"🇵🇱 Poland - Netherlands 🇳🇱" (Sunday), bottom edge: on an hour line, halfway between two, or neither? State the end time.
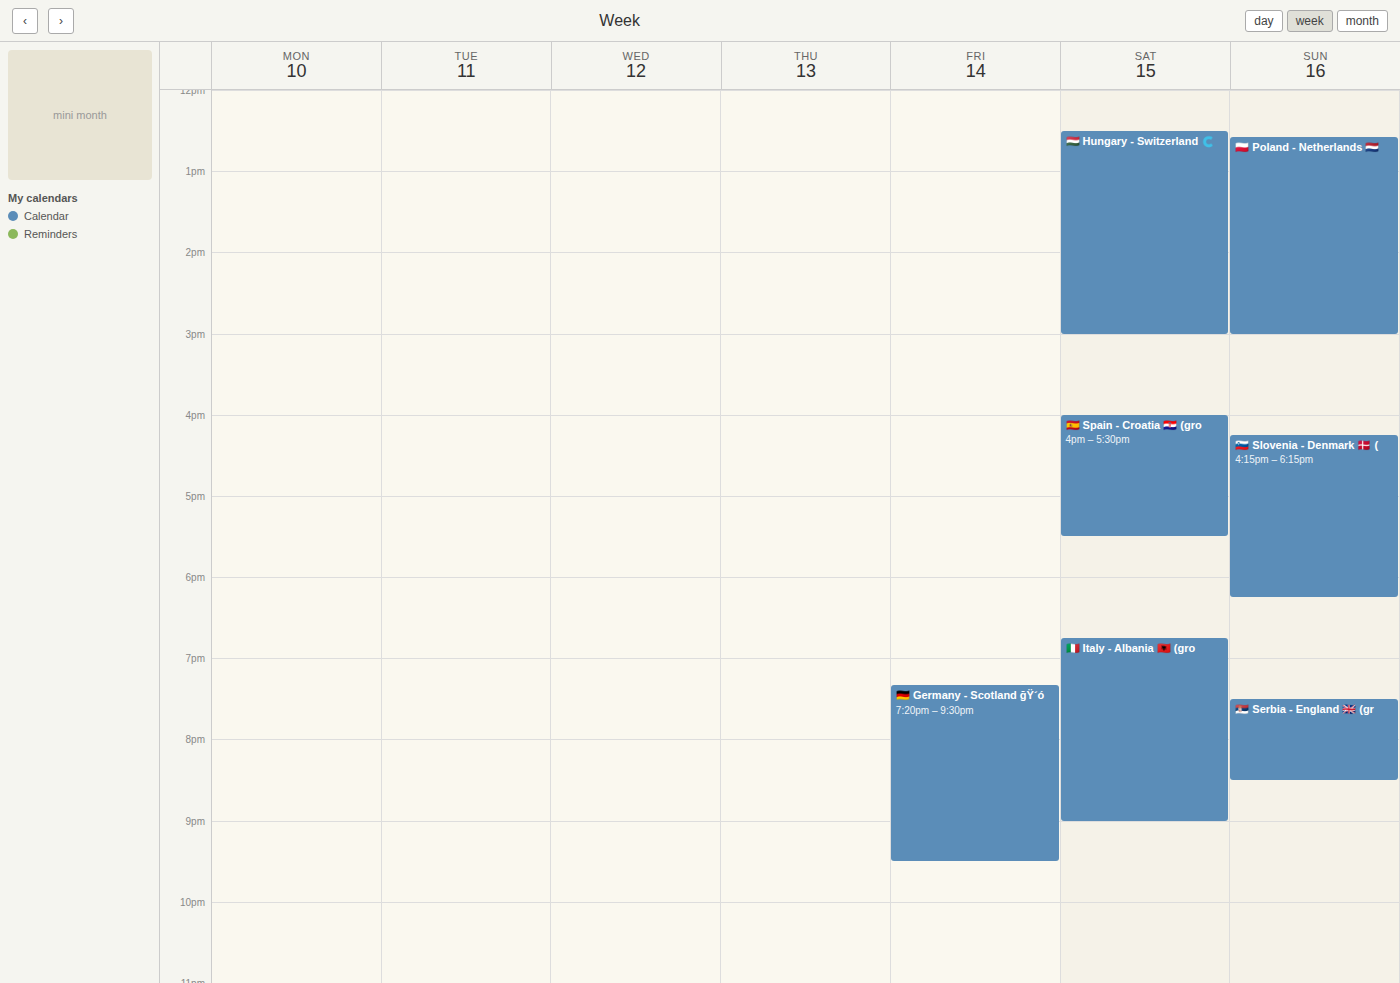
3:00 PM -- exactly on the 3 PM line.